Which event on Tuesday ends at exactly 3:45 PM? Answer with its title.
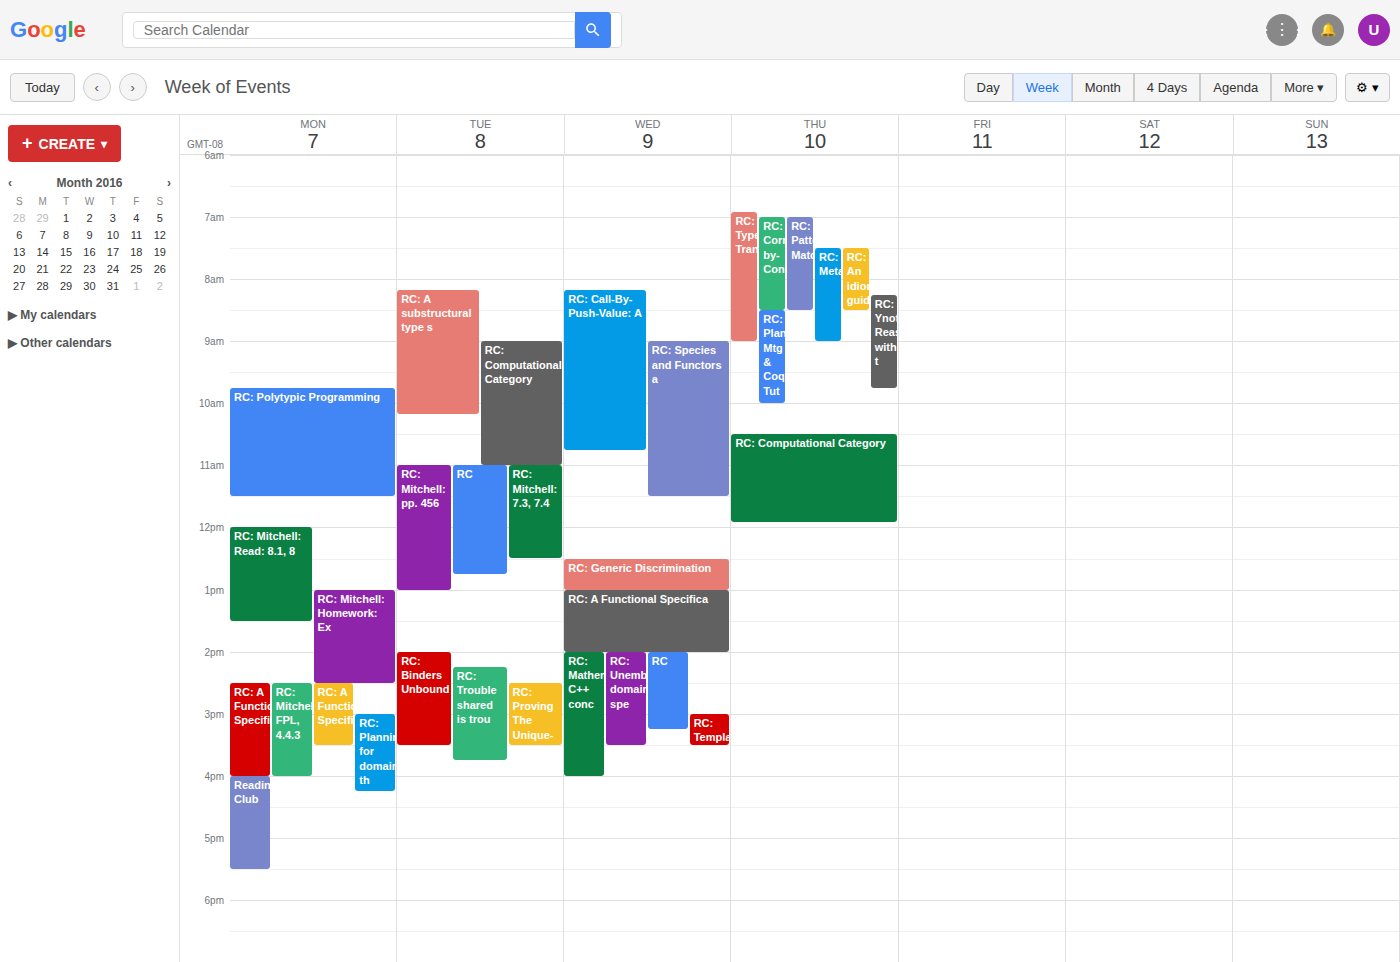
"RC: Trouble shared is trou"